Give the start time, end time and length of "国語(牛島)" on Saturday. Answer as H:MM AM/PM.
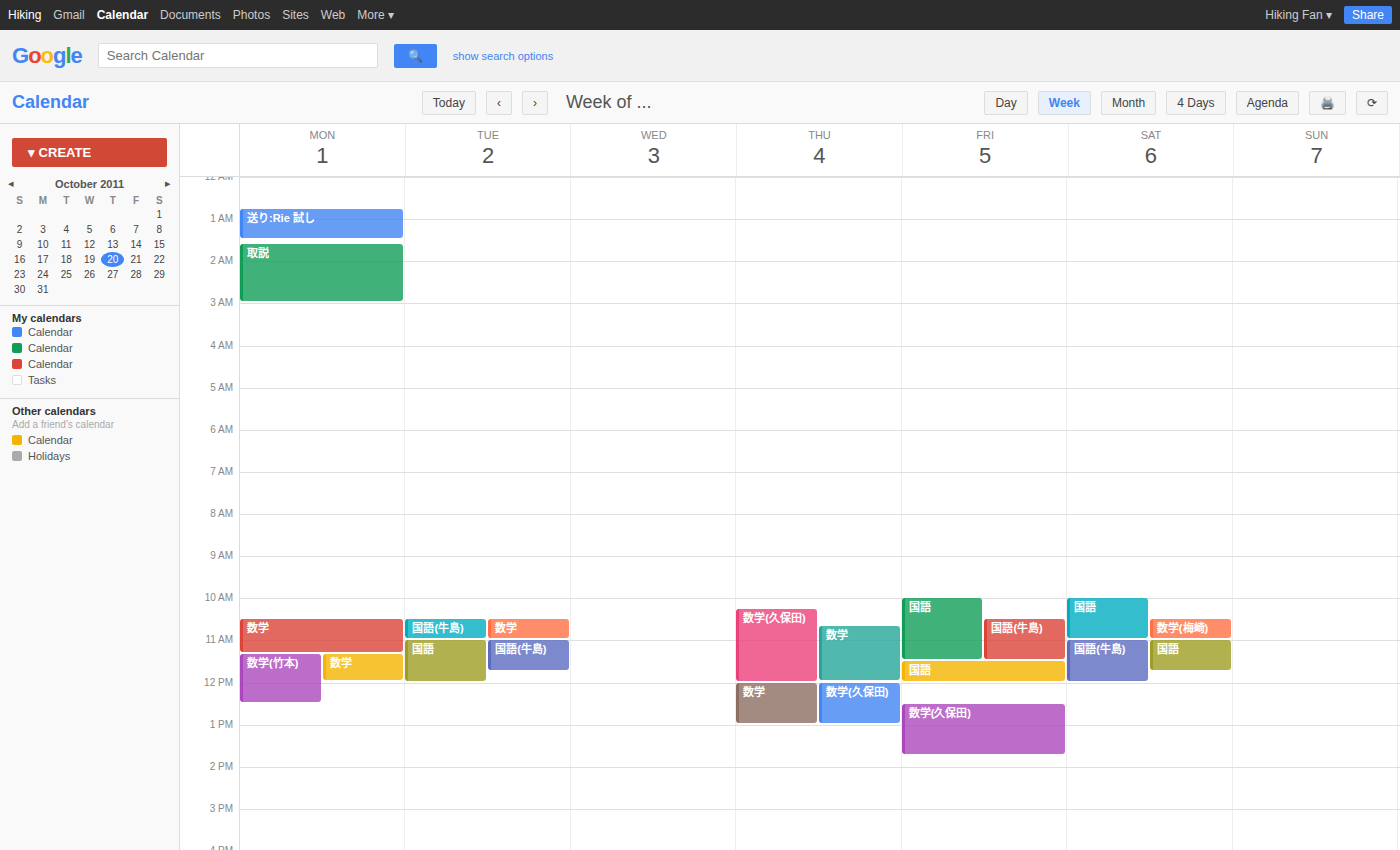
11:00 AM to 12:00 PM, 1 hour